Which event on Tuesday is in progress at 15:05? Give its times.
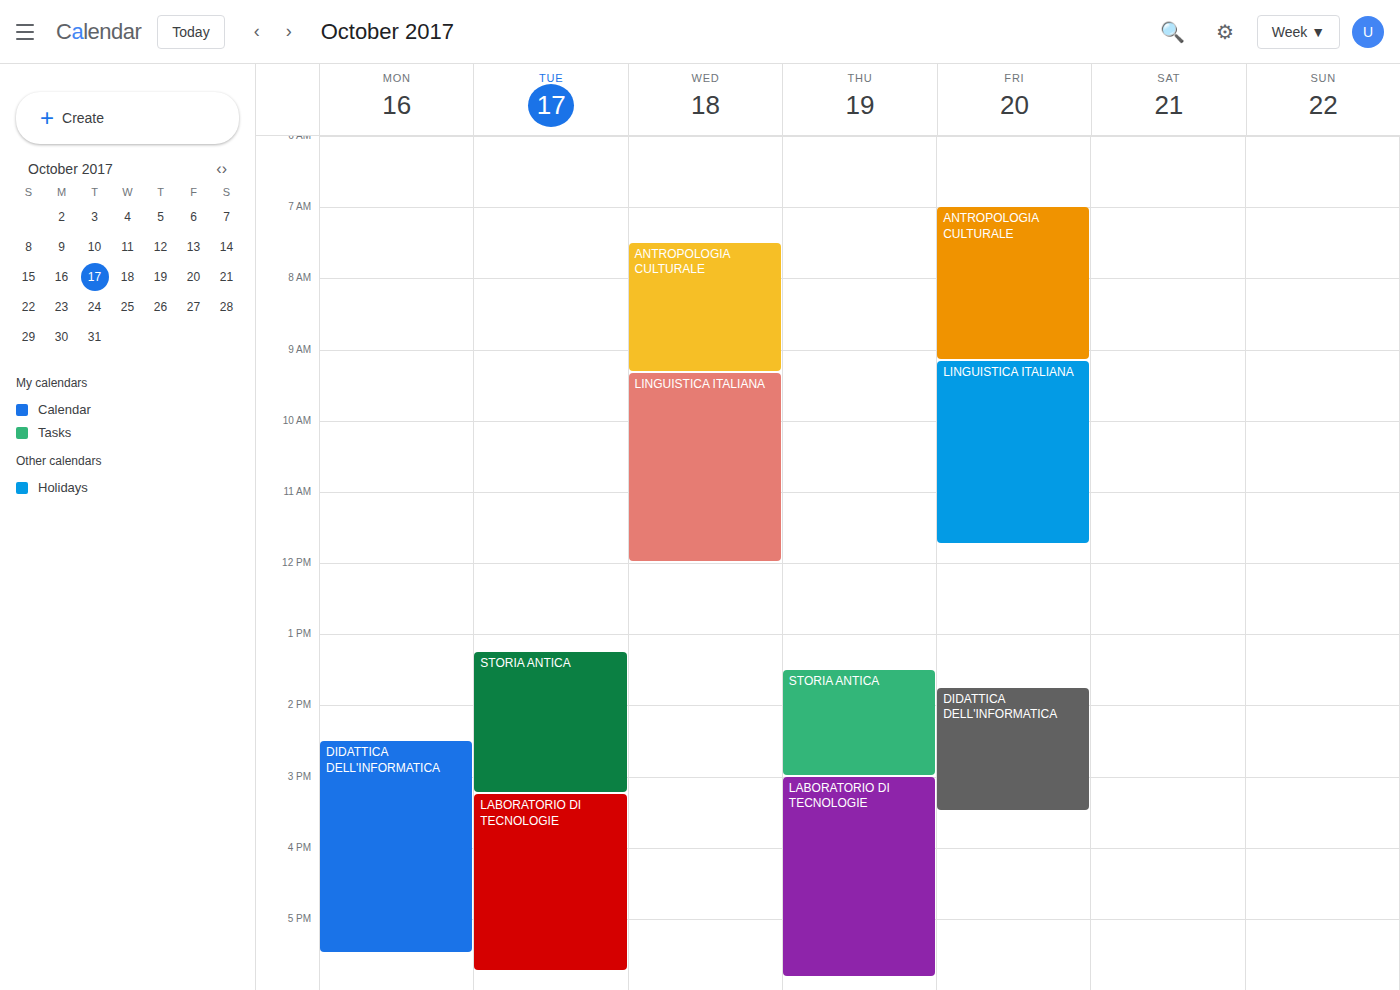
"STORIA ANTICA", 13:15 to 15:15